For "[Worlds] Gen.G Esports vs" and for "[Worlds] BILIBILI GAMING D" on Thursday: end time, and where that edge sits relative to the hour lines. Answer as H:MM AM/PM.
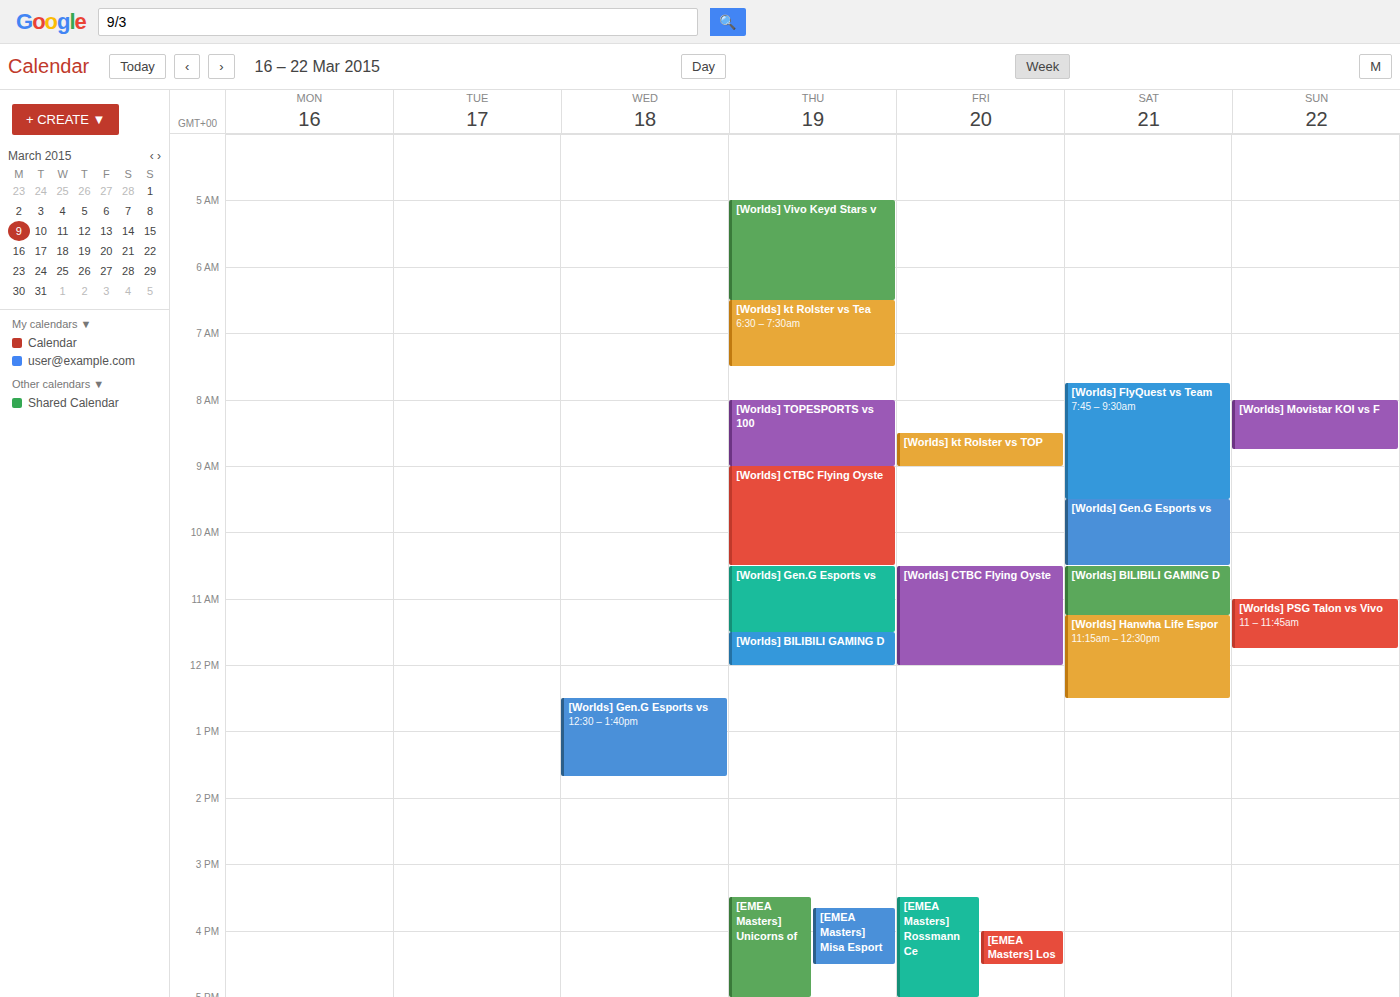
"[Worlds] Gen.G Esports vs": 11:30 AM, halfway between the 11 AM and 12 PM lines. "[Worlds] BILIBILI GAMING D": 12:00 PM, exactly on the 12 PM line.